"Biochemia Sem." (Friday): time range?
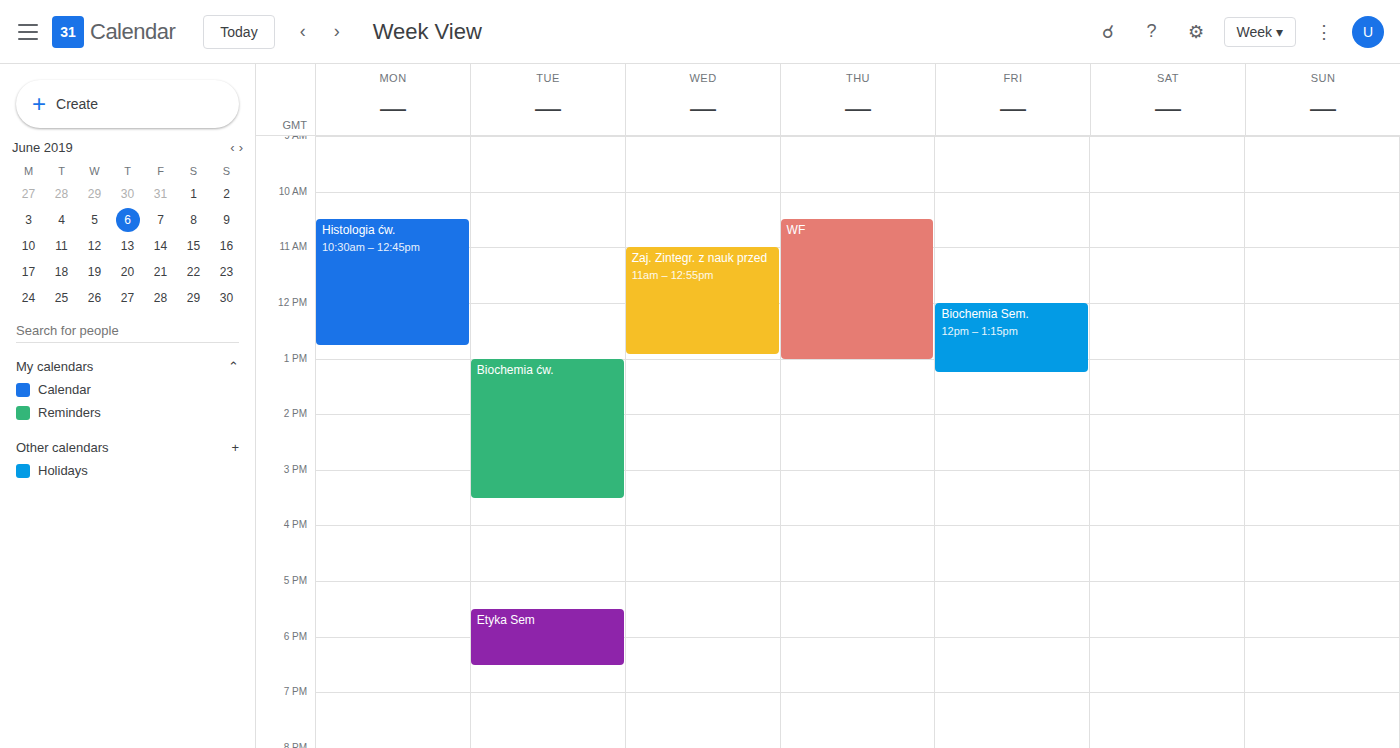
12:00 PM to 1:15 PM